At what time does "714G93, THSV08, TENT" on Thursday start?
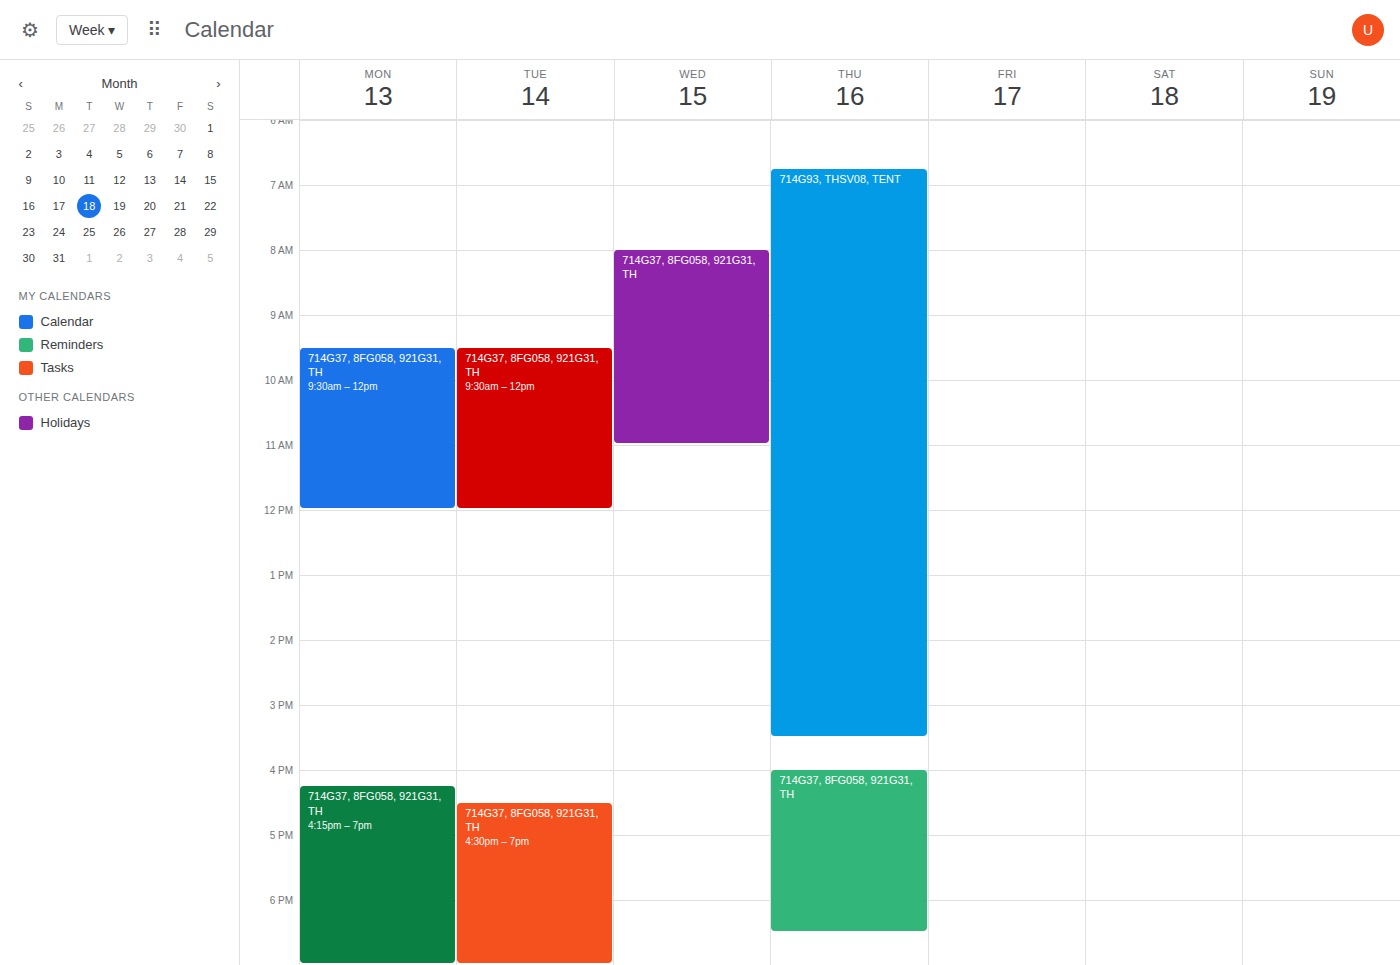
06:45